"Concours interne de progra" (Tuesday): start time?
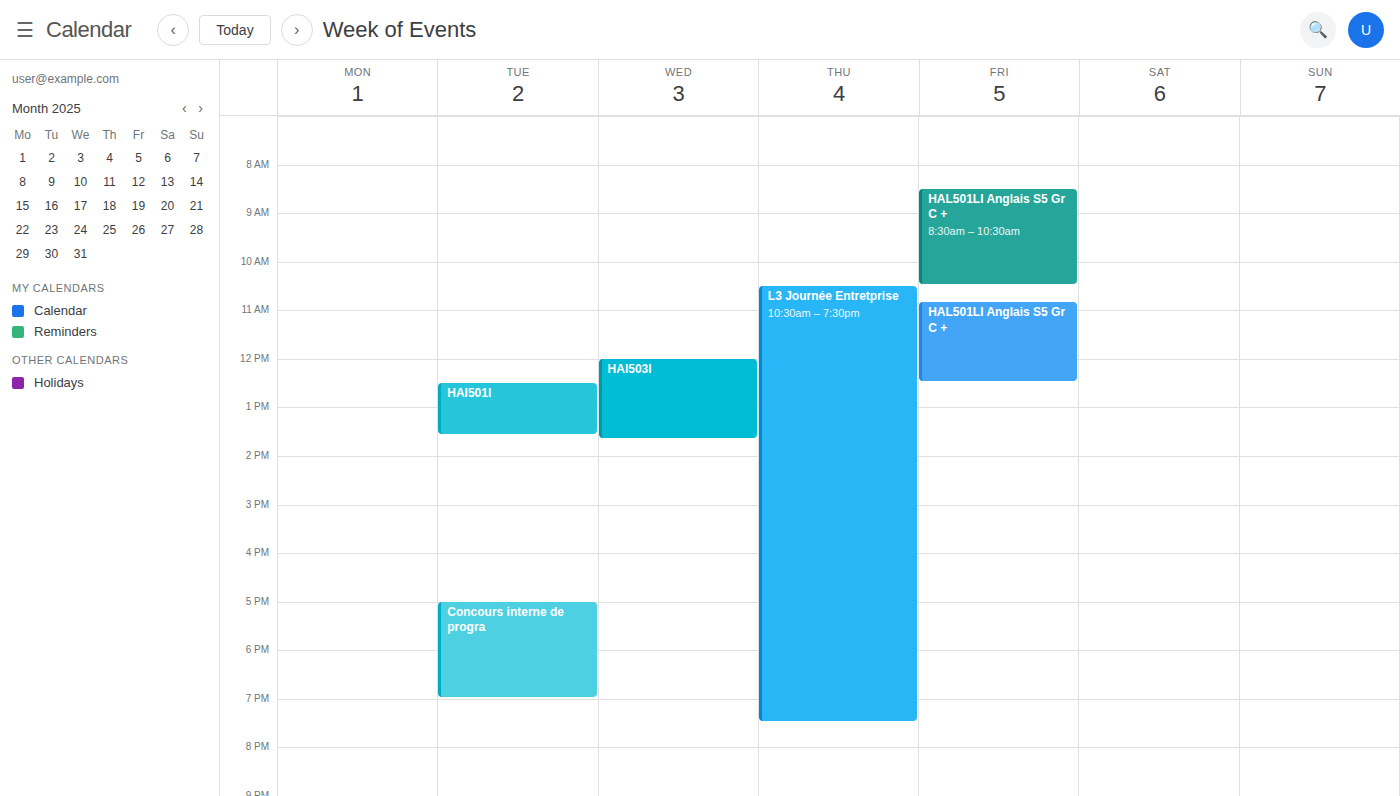
5:00 PM